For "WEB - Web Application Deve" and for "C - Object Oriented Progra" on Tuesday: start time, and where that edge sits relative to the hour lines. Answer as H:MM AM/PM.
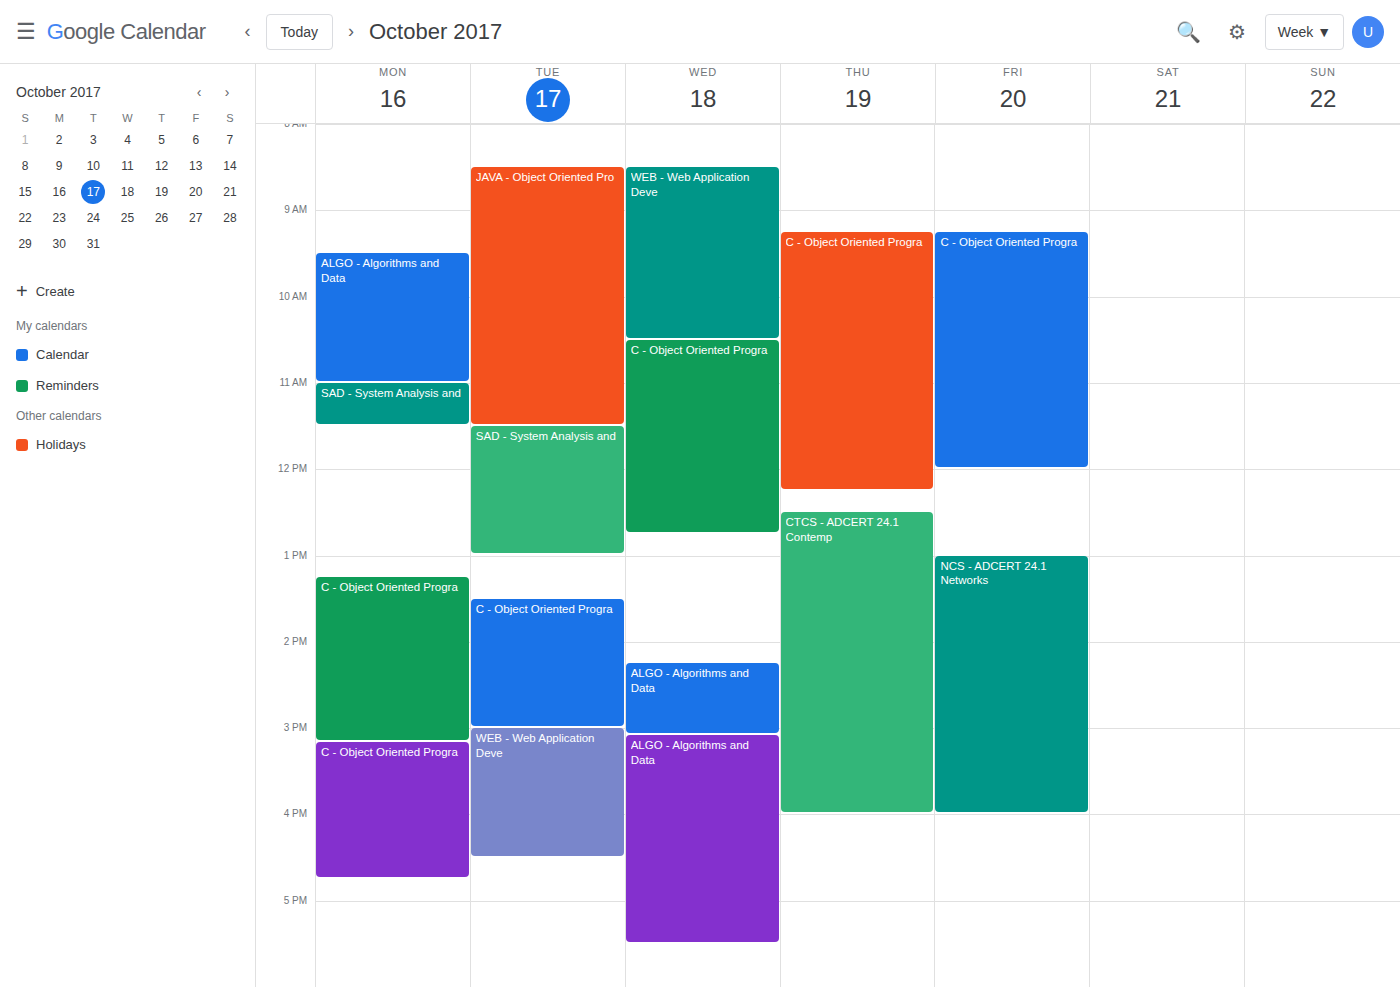
"WEB - Web Application Deve": 3:00 PM, exactly on the 3 PM line. "C - Object Oriented Progra": 1:30 PM, halfway between the 1 PM and 2 PM lines.